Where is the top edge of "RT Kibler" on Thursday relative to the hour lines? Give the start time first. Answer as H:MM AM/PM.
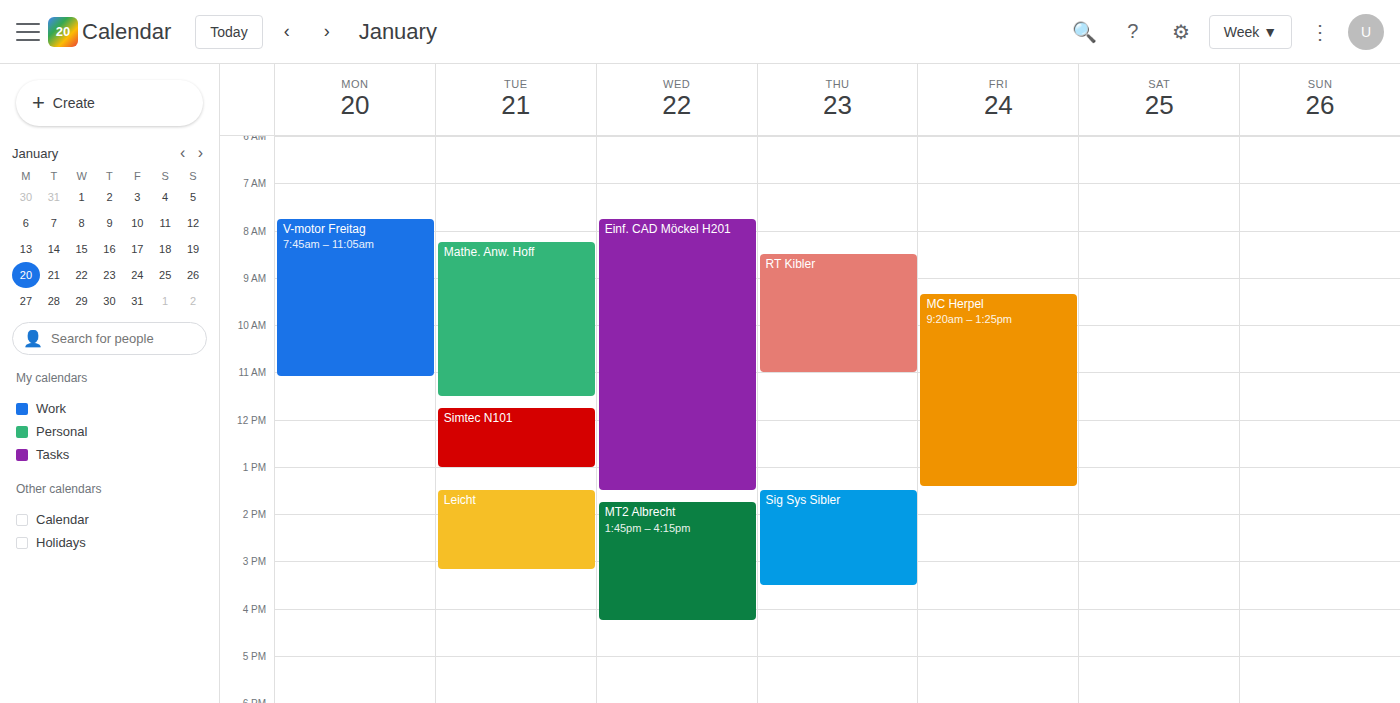
8:30 AM -- halfway between the 8 AM and 9 AM lines.